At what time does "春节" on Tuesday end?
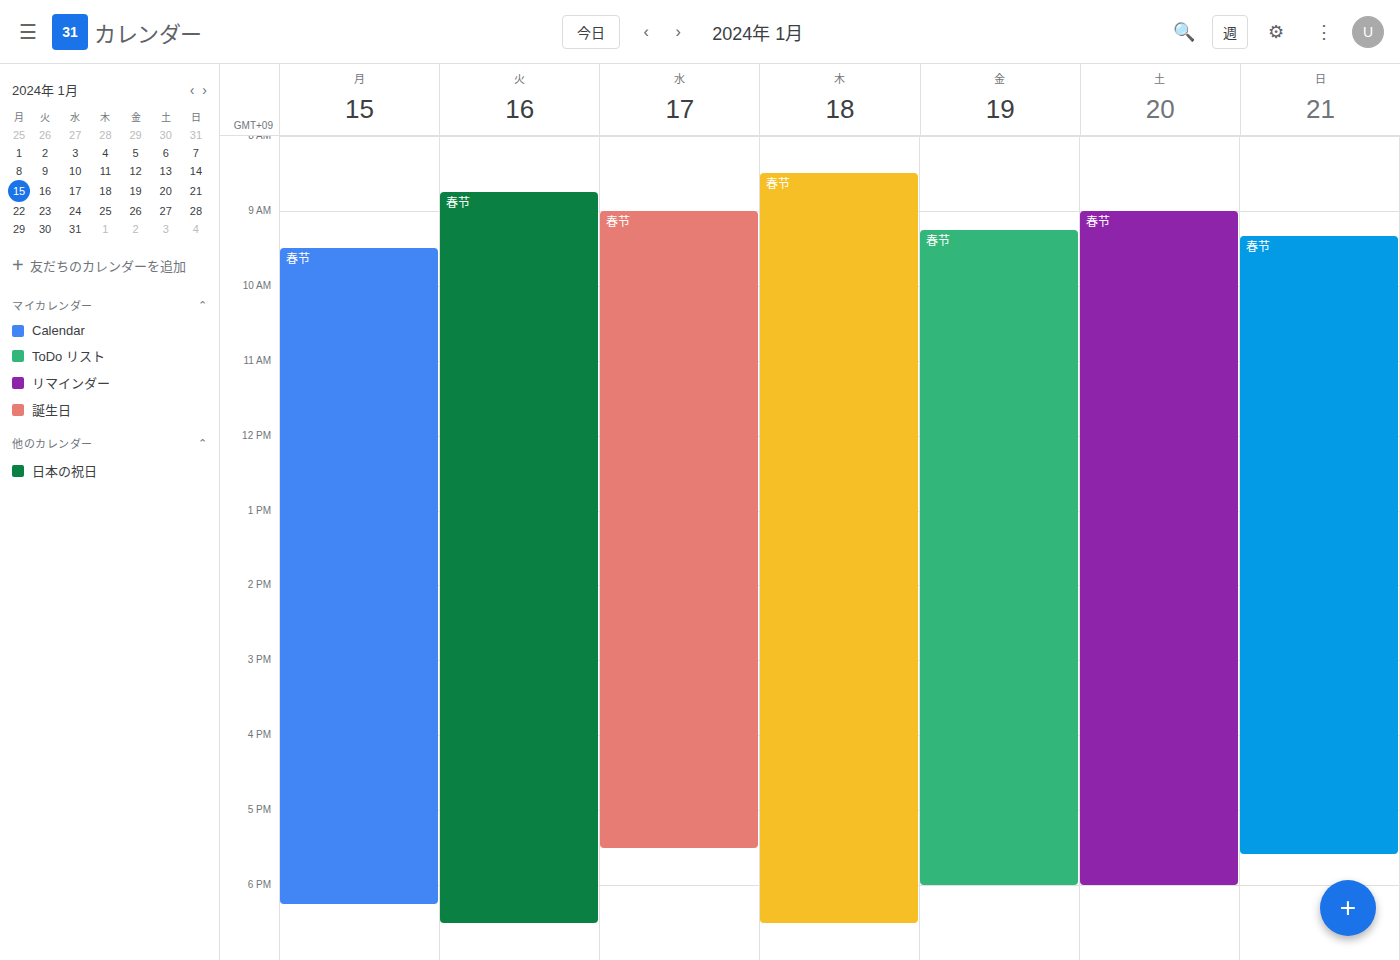
6:30 PM